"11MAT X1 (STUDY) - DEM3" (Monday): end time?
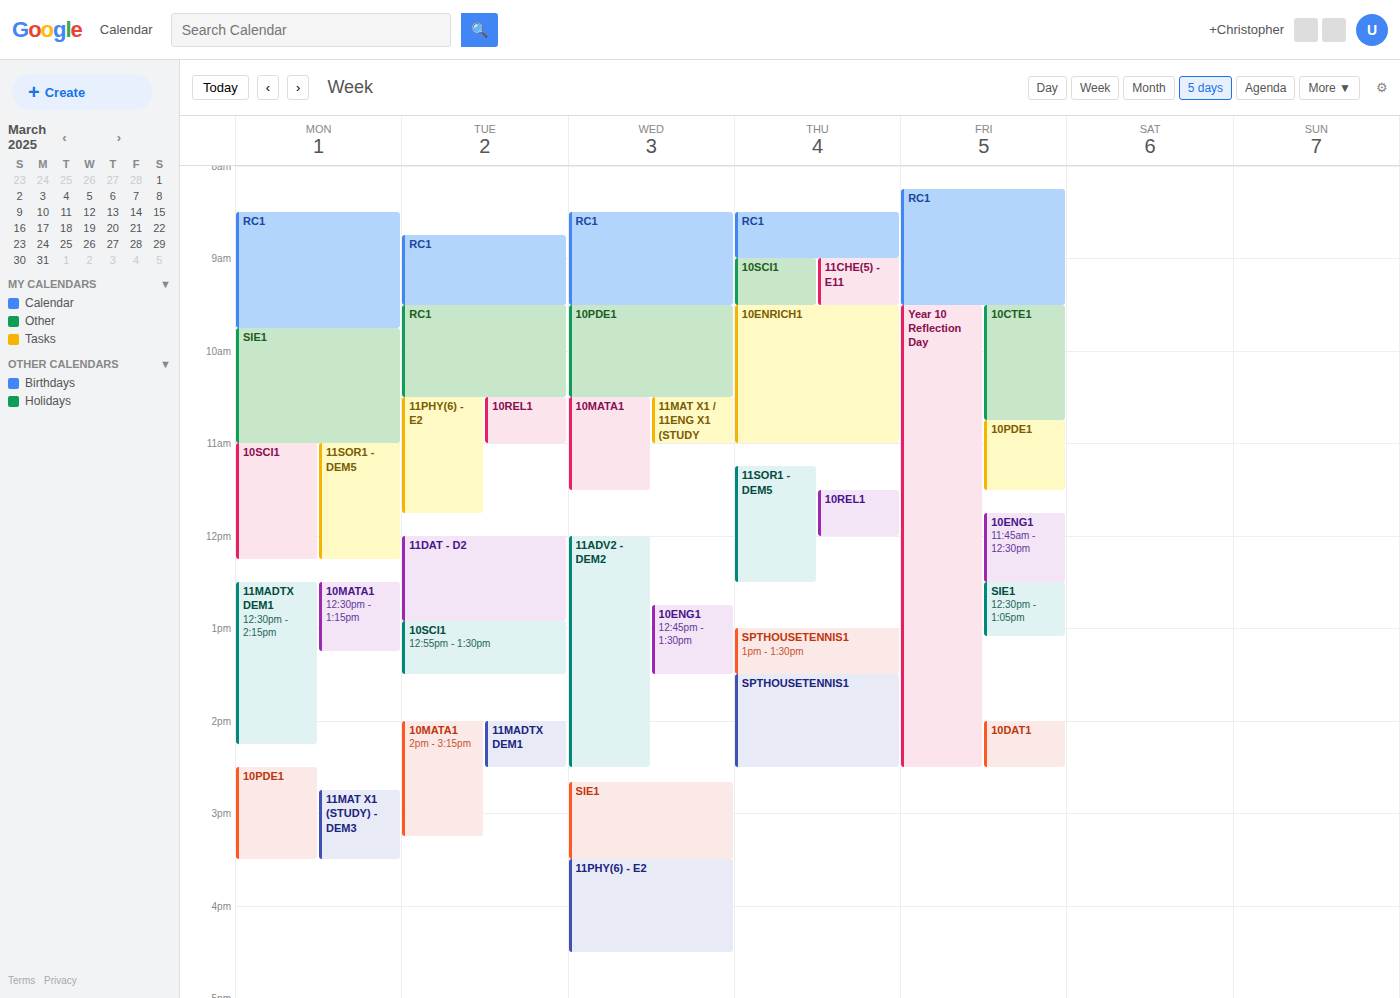
3:30 PM